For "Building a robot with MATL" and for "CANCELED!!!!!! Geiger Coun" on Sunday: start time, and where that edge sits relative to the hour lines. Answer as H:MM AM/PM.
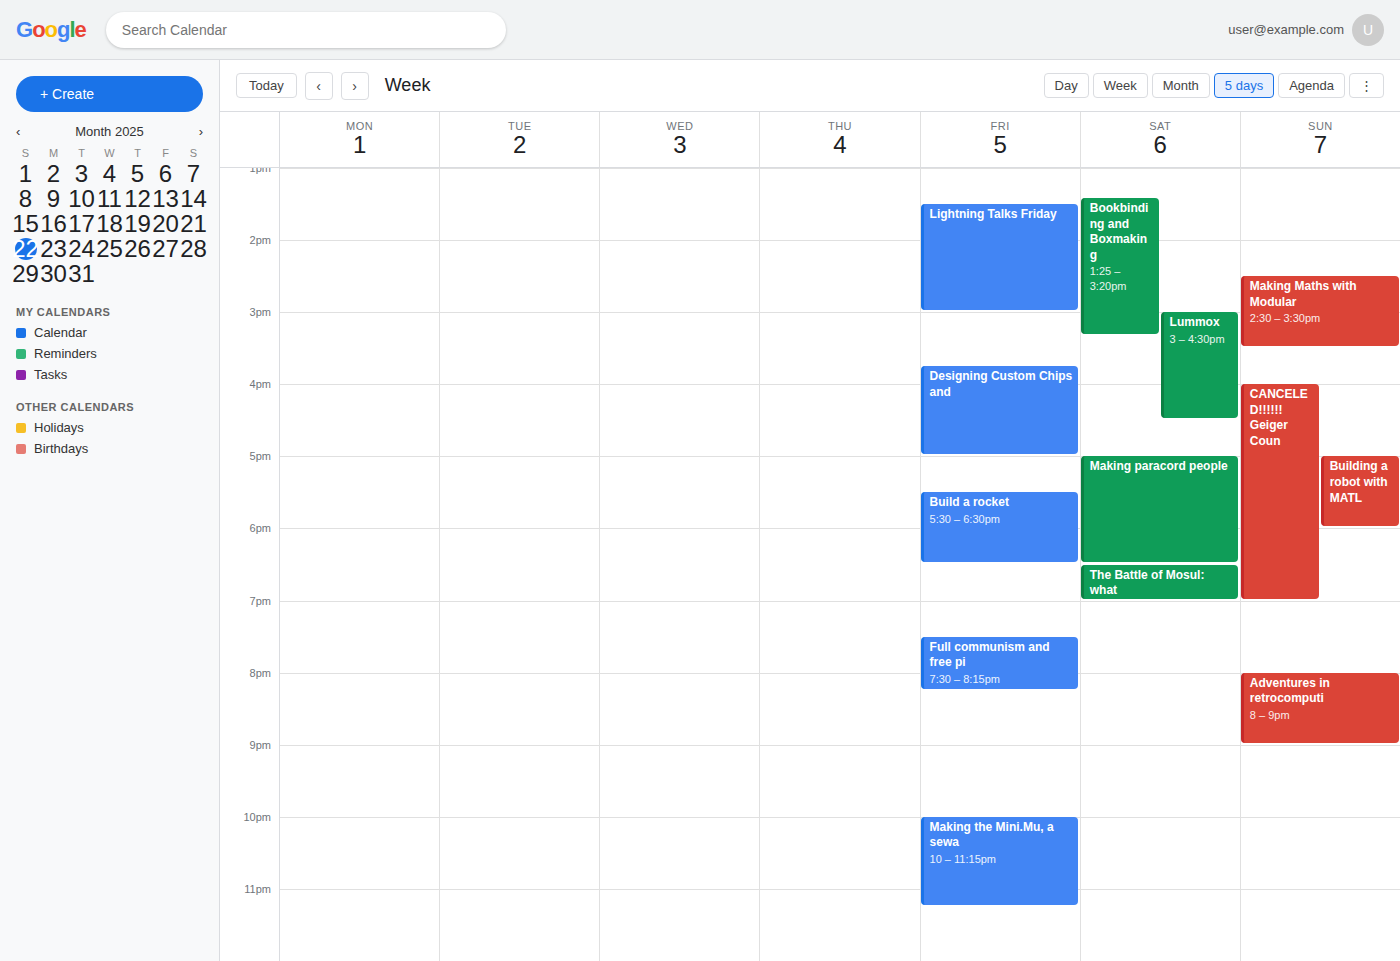
"Building a robot with MATL": 5:00 PM, exactly on the 5 PM line. "CANCELED!!!!!! Geiger Coun": 4:00 PM, exactly on the 4 PM line.